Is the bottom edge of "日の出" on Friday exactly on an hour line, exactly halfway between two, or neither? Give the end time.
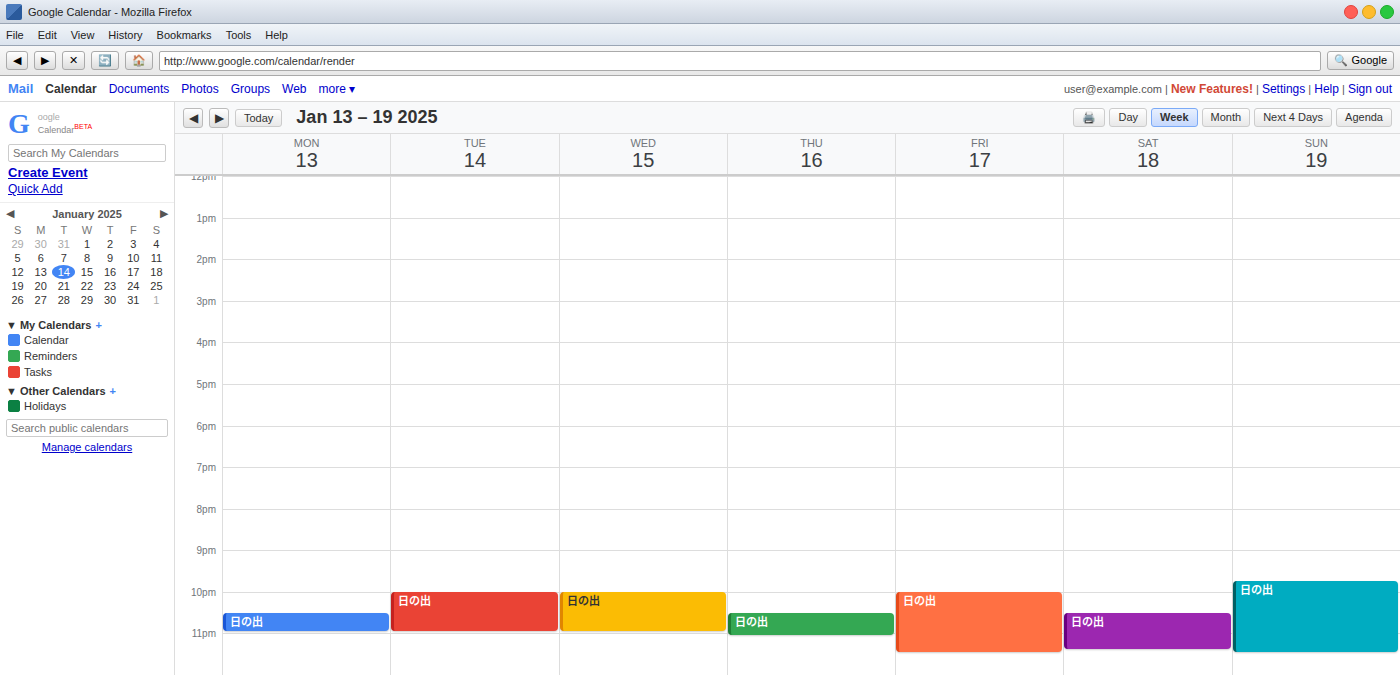
11:30 PM -- halfway between the 11 PM and 12 AM lines.